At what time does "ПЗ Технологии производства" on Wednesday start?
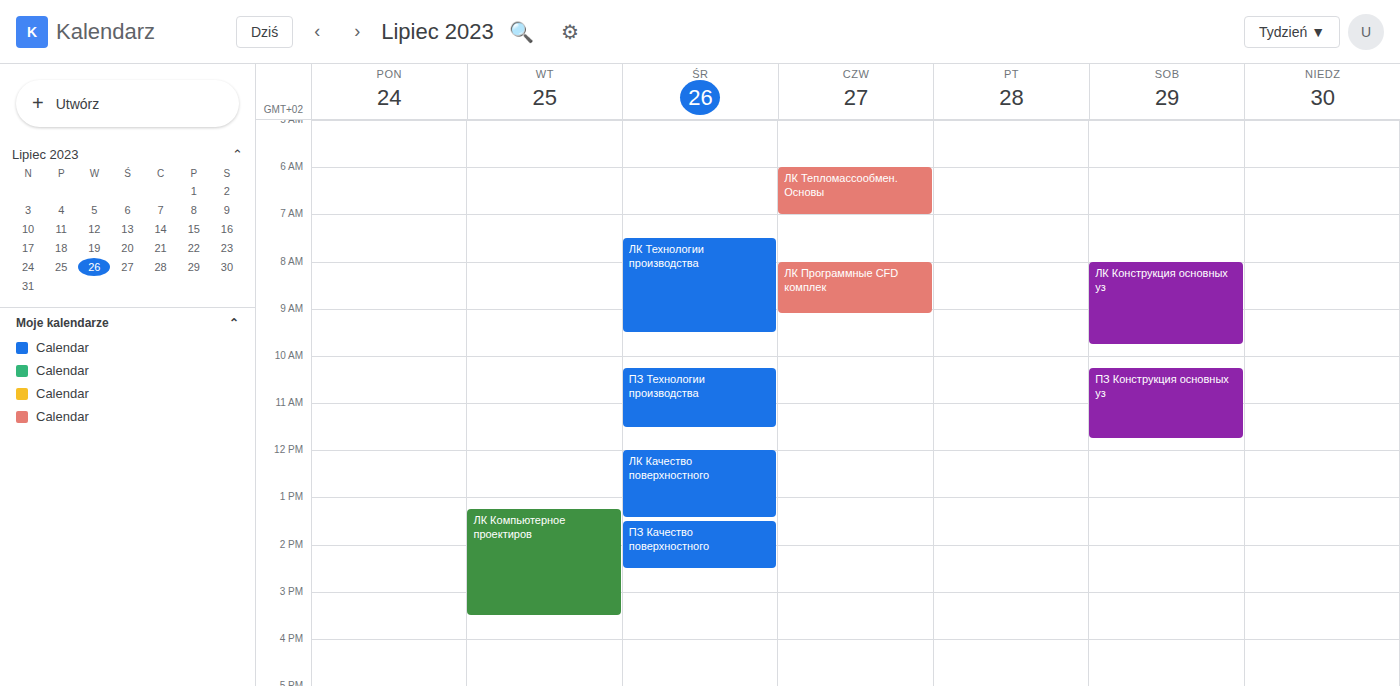
10:15 AM